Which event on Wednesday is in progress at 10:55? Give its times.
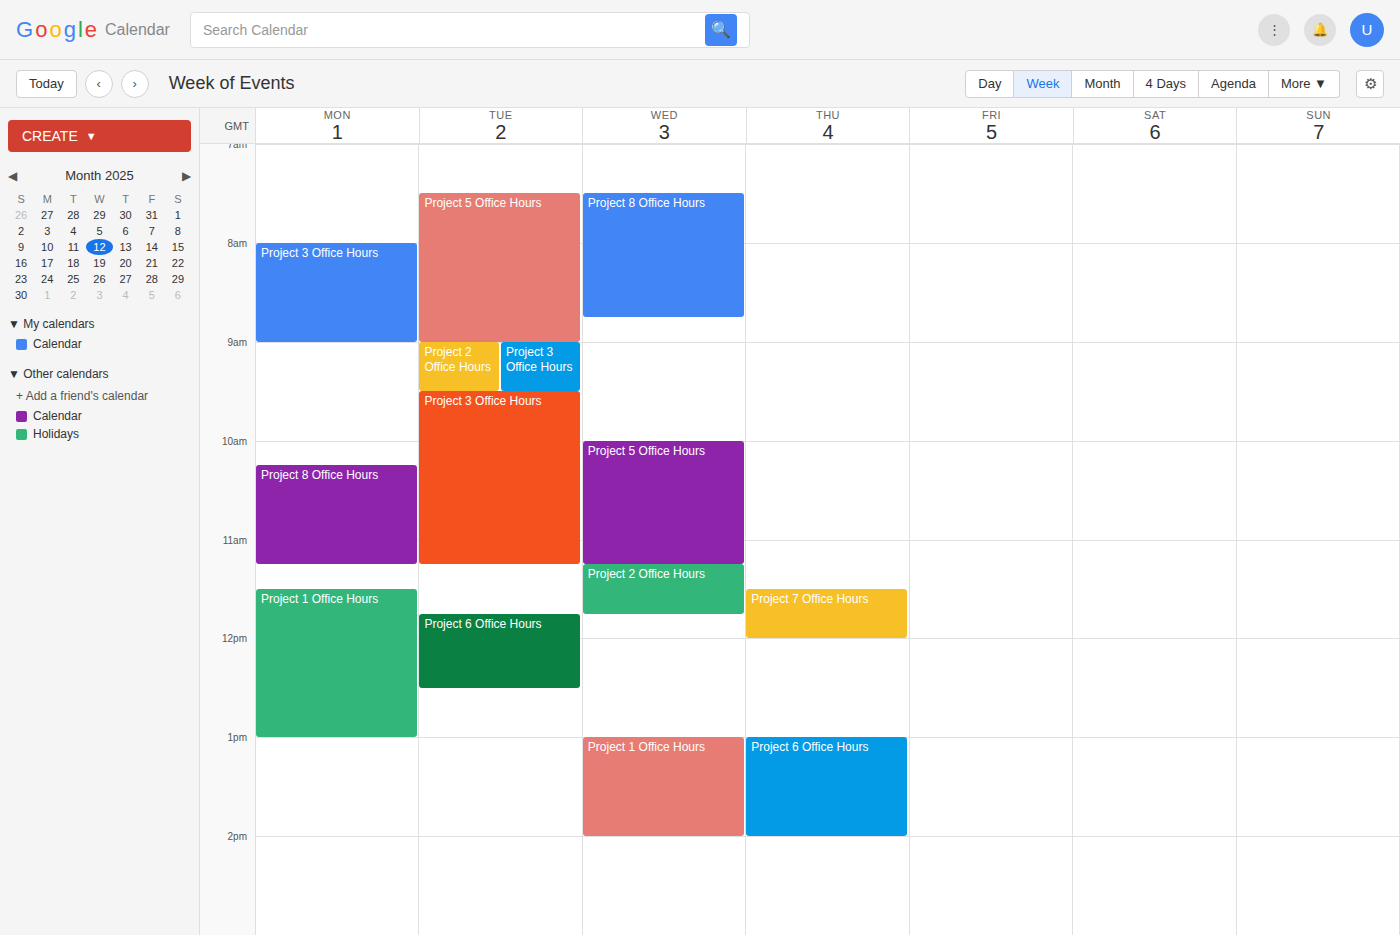
"Project 5 Office Hours", 10:00 to 11:15